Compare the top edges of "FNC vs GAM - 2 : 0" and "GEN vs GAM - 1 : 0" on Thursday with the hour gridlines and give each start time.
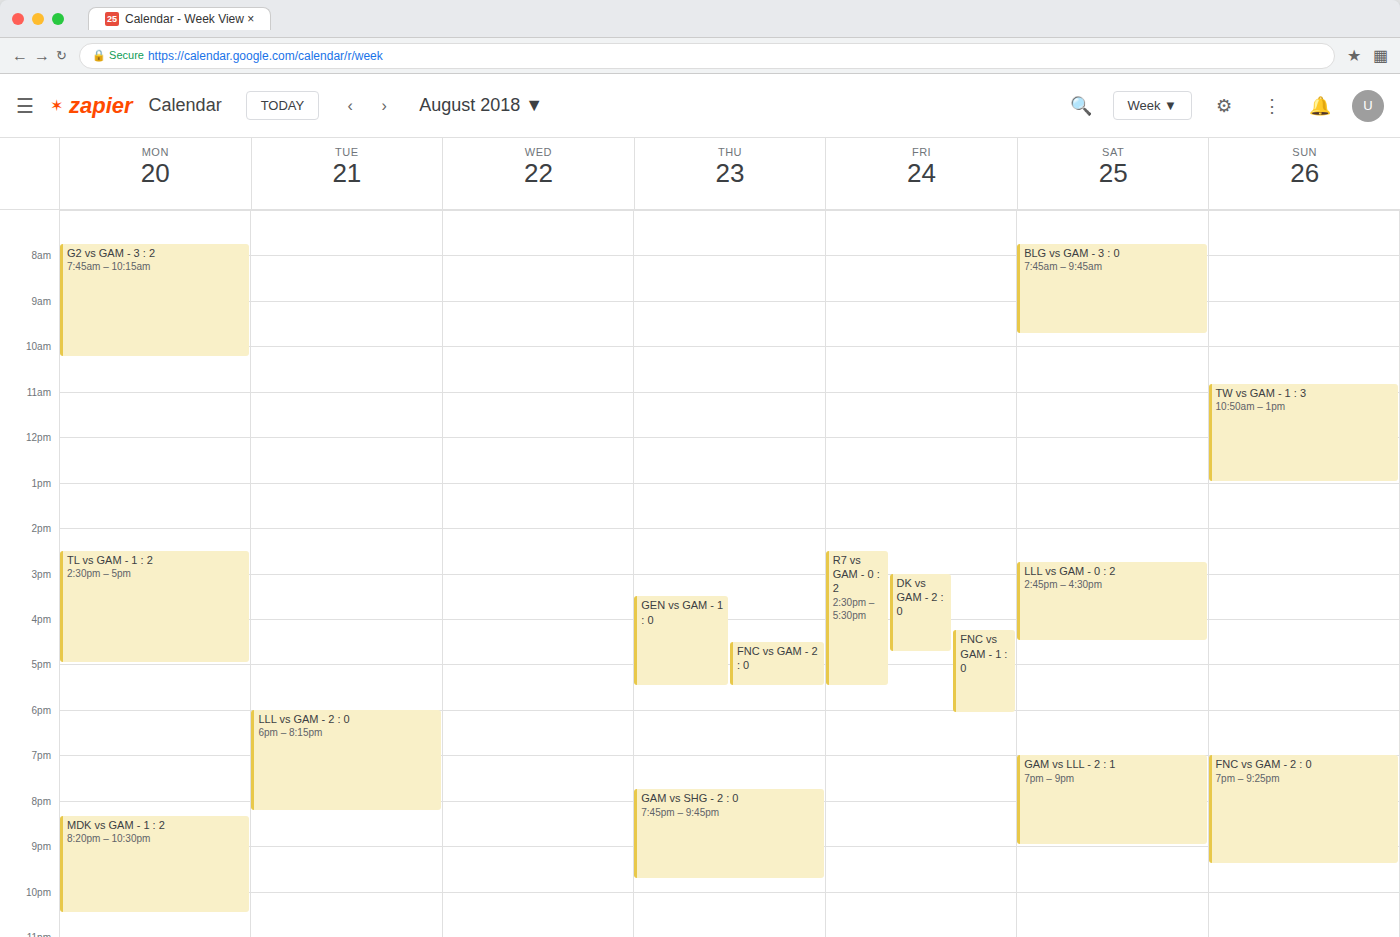
"FNC vs GAM - 2 : 0": 4:30 PM, halfway between the 4 PM and 5 PM lines. "GEN vs GAM - 1 : 0": 3:30 PM, halfway between the 3 PM and 4 PM lines.